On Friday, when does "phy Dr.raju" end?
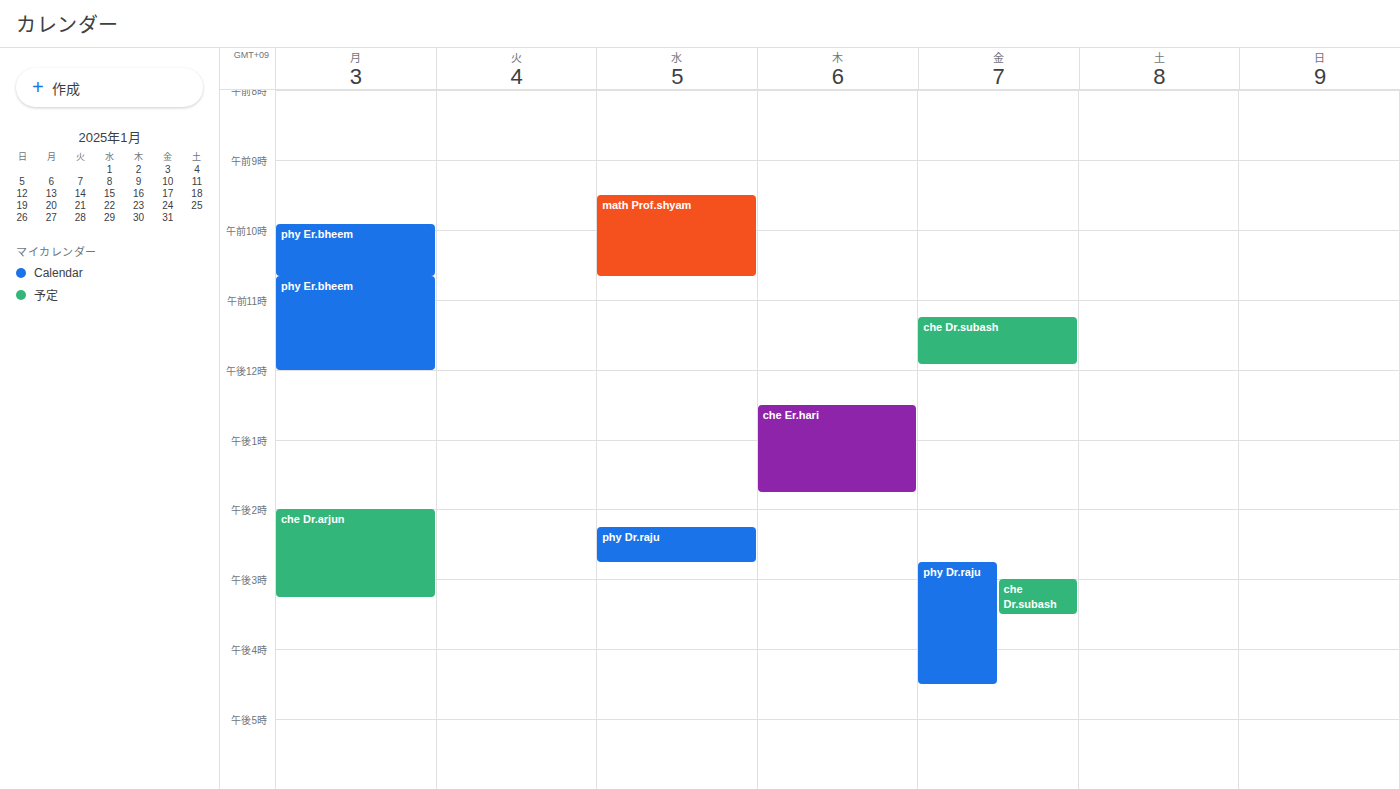
4:30 PM